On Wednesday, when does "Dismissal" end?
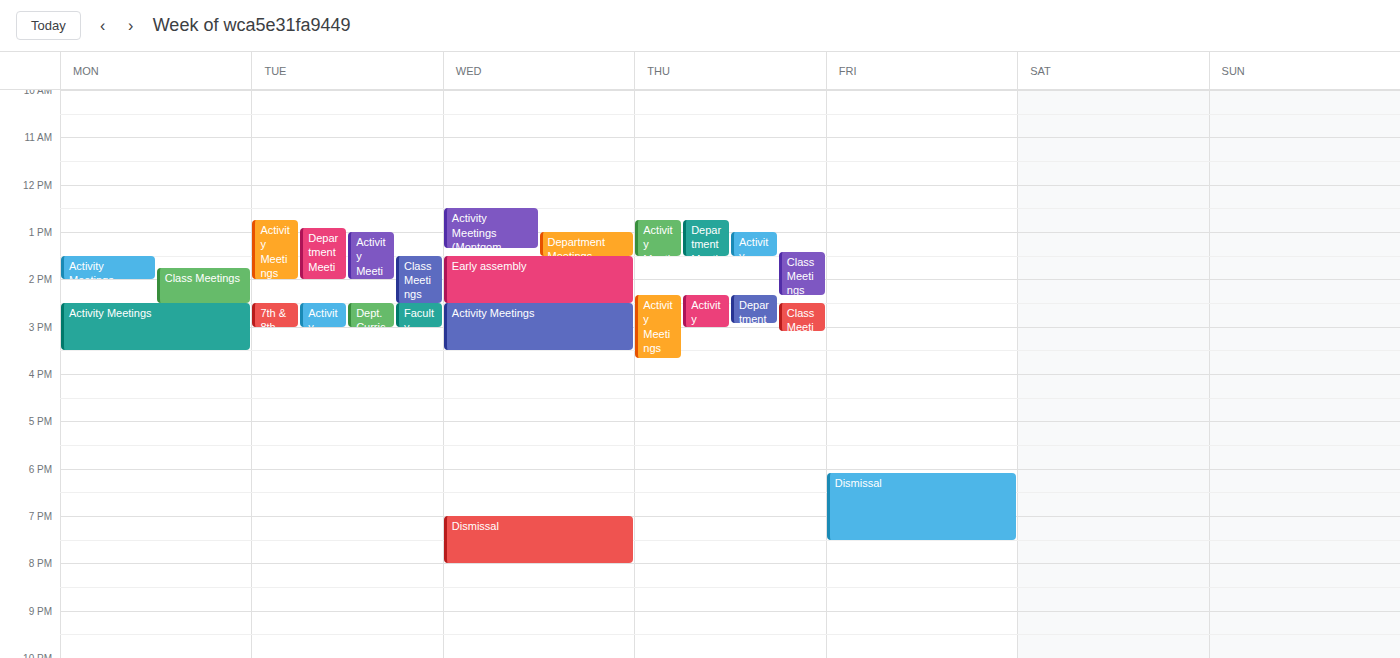
8:00 PM